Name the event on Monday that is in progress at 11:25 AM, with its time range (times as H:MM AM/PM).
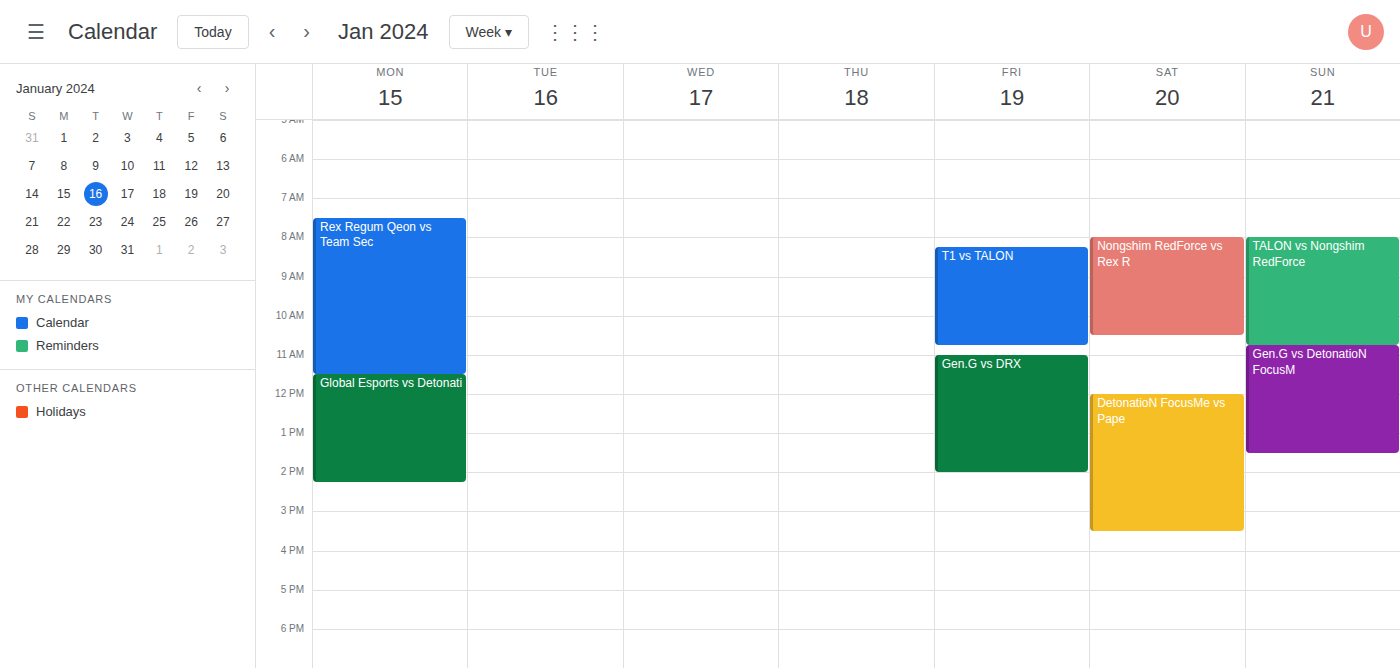
"Rex Regum Qeon vs Team Sec", 7:30 AM to 11:30 AM